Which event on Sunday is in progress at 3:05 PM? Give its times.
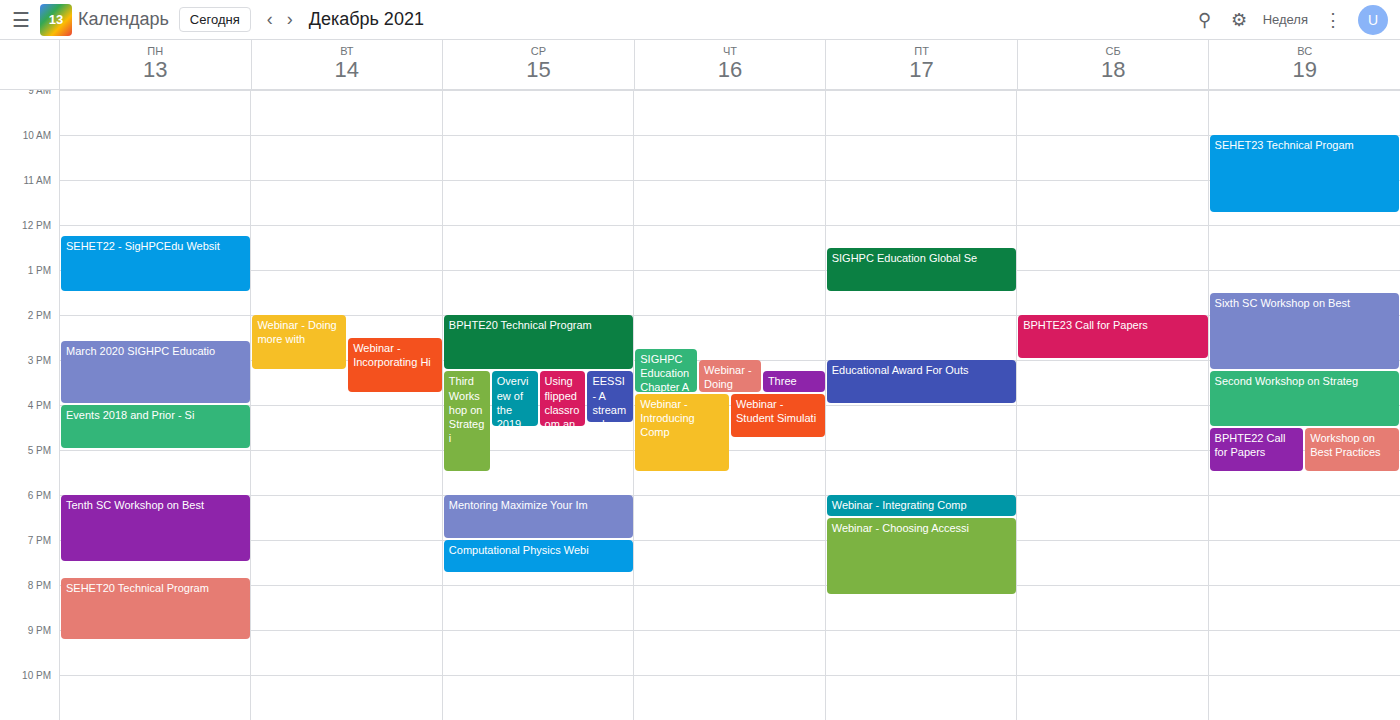
"Sixth SC Workshop on Best", 1:30 PM to 3:15 PM